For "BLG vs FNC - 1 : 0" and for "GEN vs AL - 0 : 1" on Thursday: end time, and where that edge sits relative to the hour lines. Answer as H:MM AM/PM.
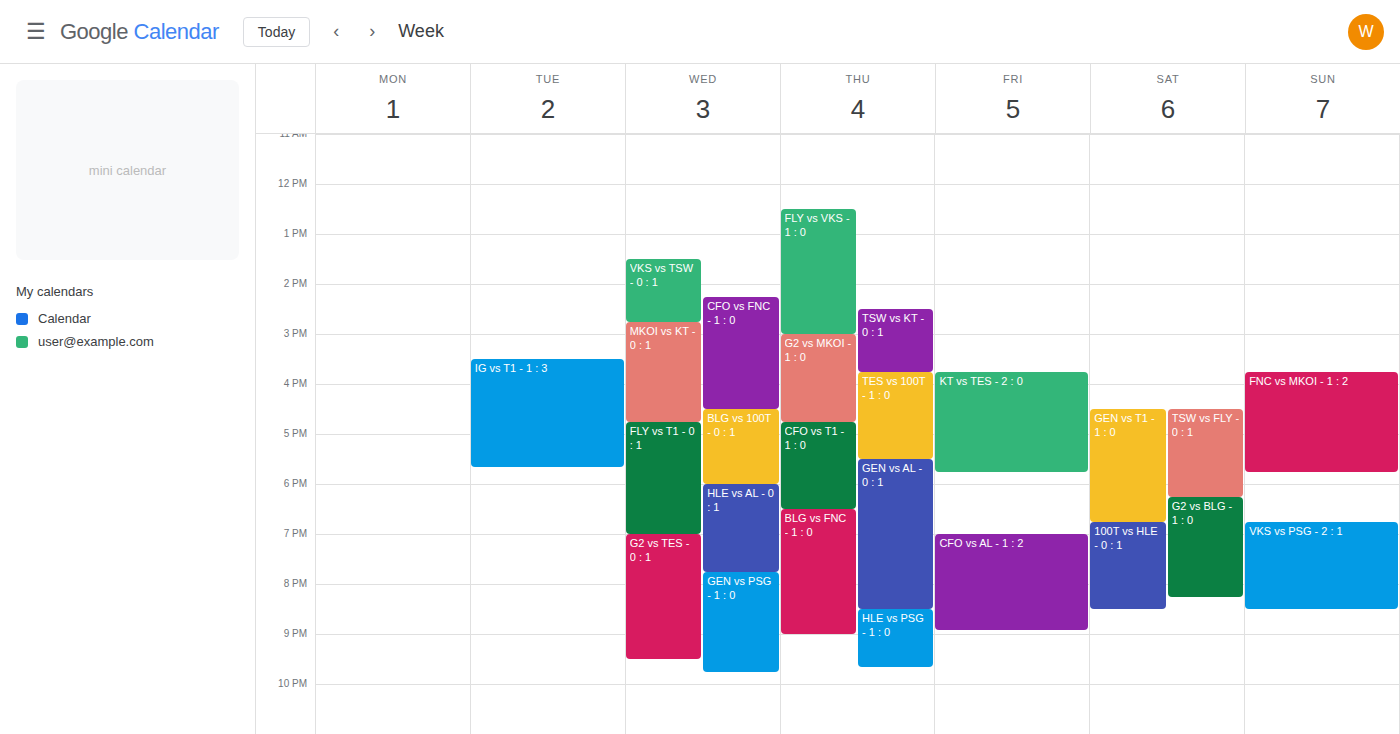
"BLG vs FNC - 1 : 0": 9:00 PM, exactly on the 9 PM line. "GEN vs AL - 0 : 1": 8:30 PM, halfway between the 8 PM and 9 PM lines.